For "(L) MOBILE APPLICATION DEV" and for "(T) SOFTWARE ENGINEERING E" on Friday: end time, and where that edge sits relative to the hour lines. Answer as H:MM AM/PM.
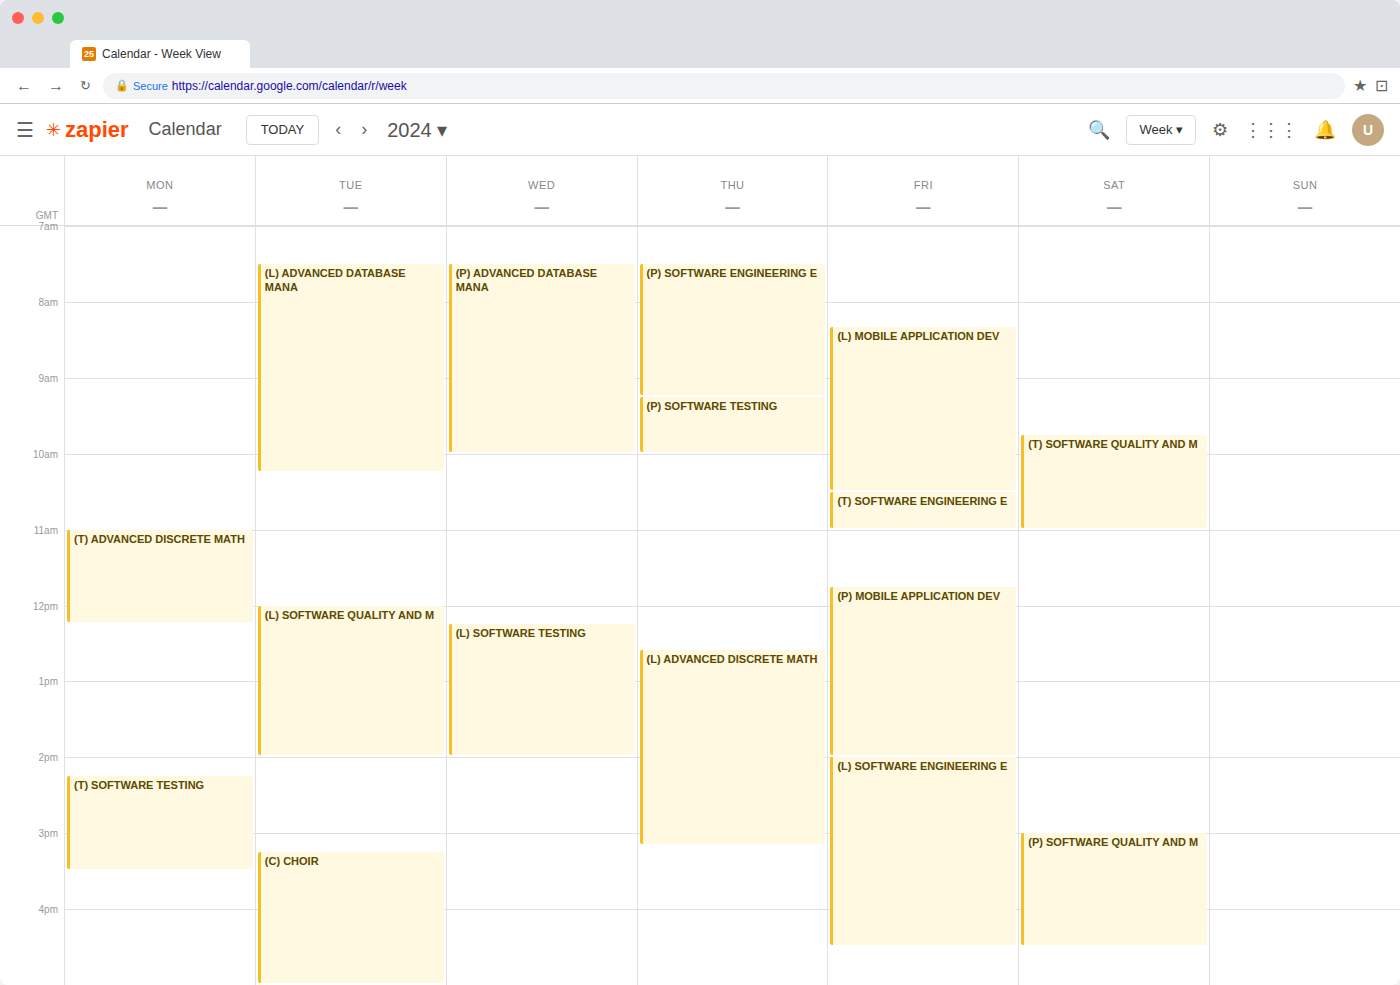
"(L) MOBILE APPLICATION DEV": 10:30 AM, halfway between the 10 AM and 11 AM lines. "(T) SOFTWARE ENGINEERING E": 11:00 AM, exactly on the 11 AM line.